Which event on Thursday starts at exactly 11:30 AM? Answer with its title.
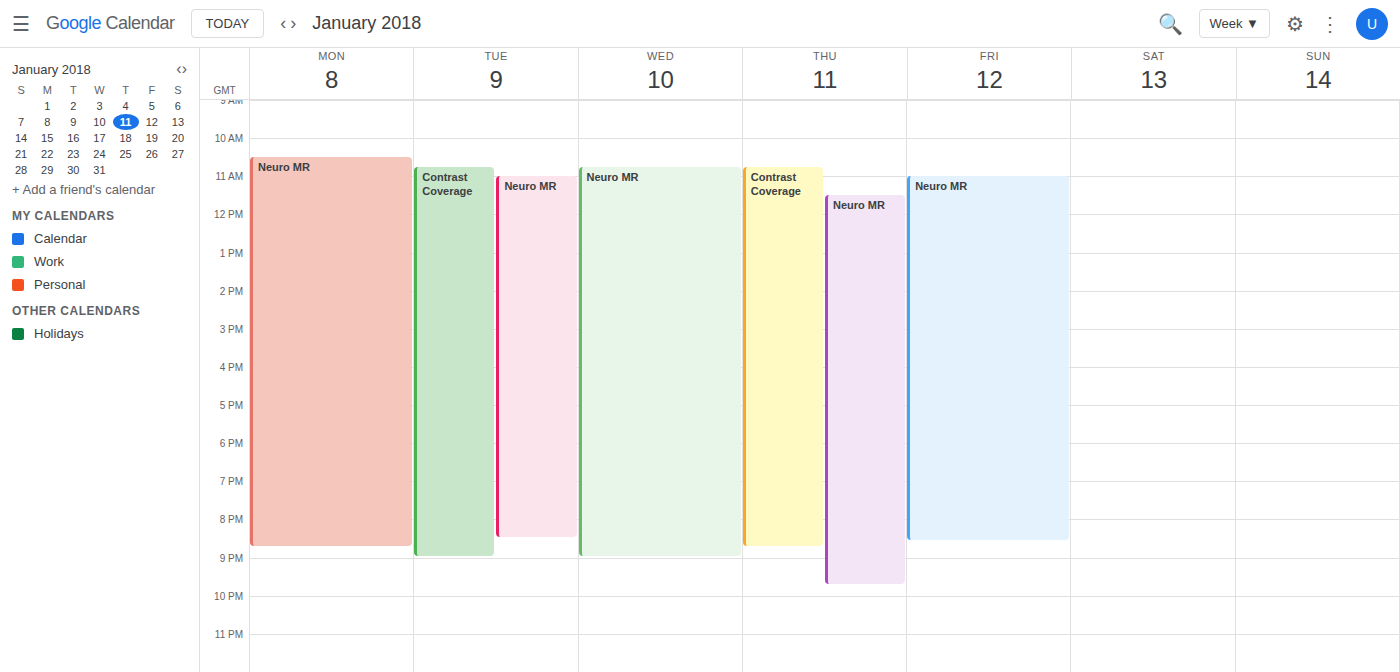
"Neuro MR"